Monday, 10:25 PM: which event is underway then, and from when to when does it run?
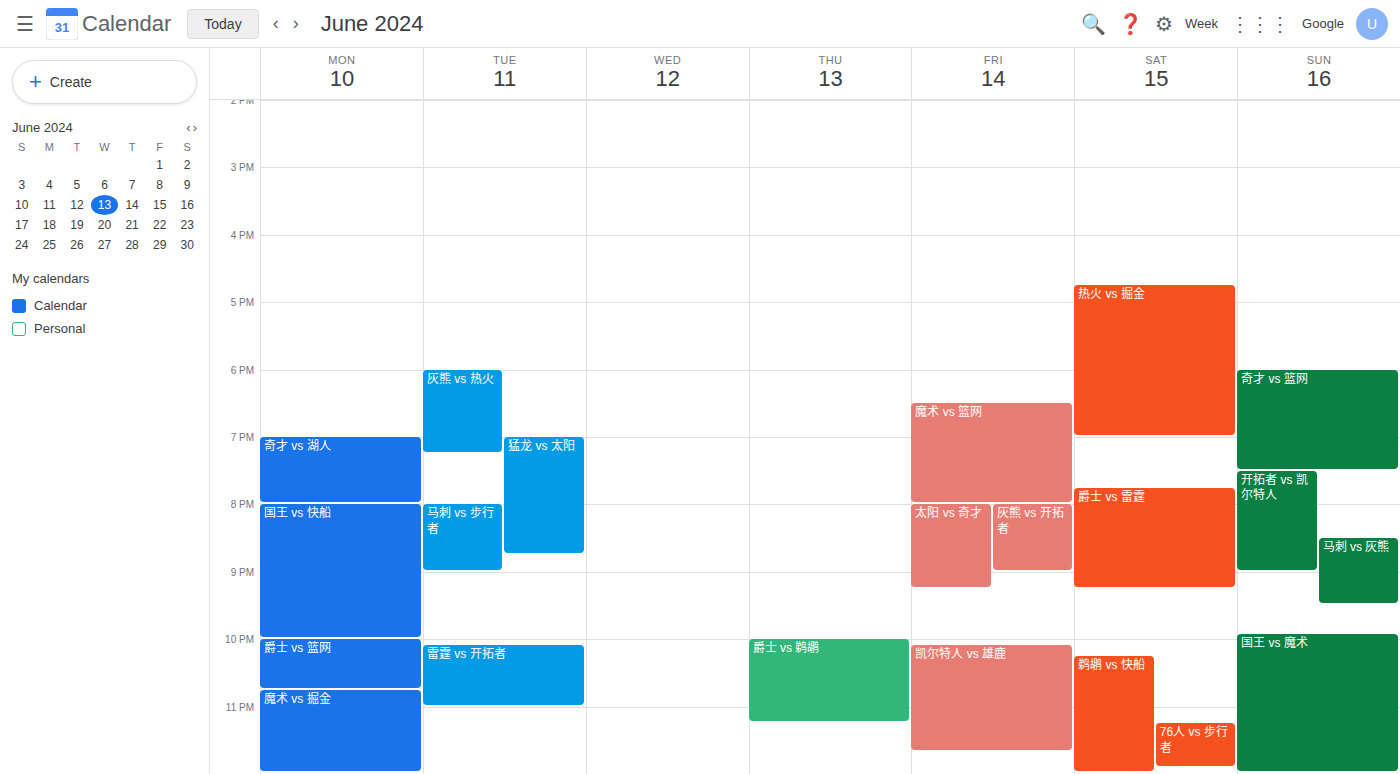
"爵士 vs 篮网", 10:00 PM to 10:45 PM